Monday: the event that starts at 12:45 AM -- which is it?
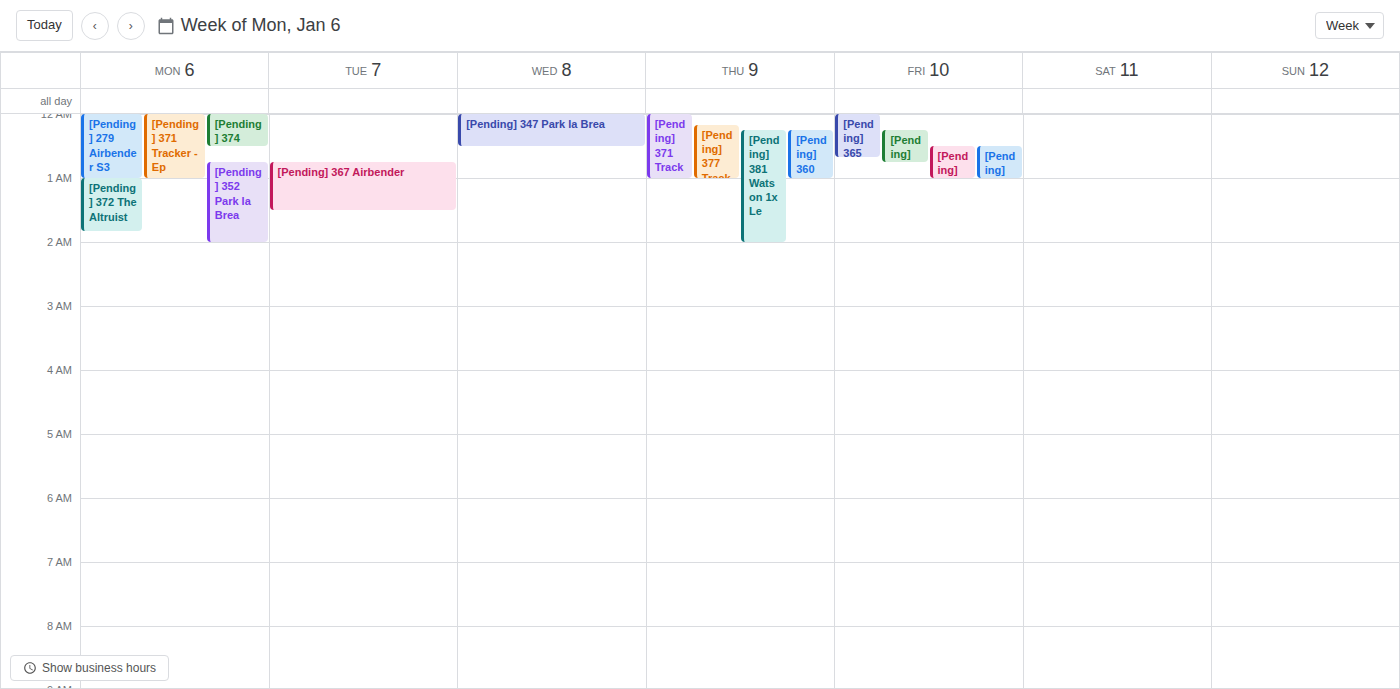
"[Pending] 352 Park la Brea"